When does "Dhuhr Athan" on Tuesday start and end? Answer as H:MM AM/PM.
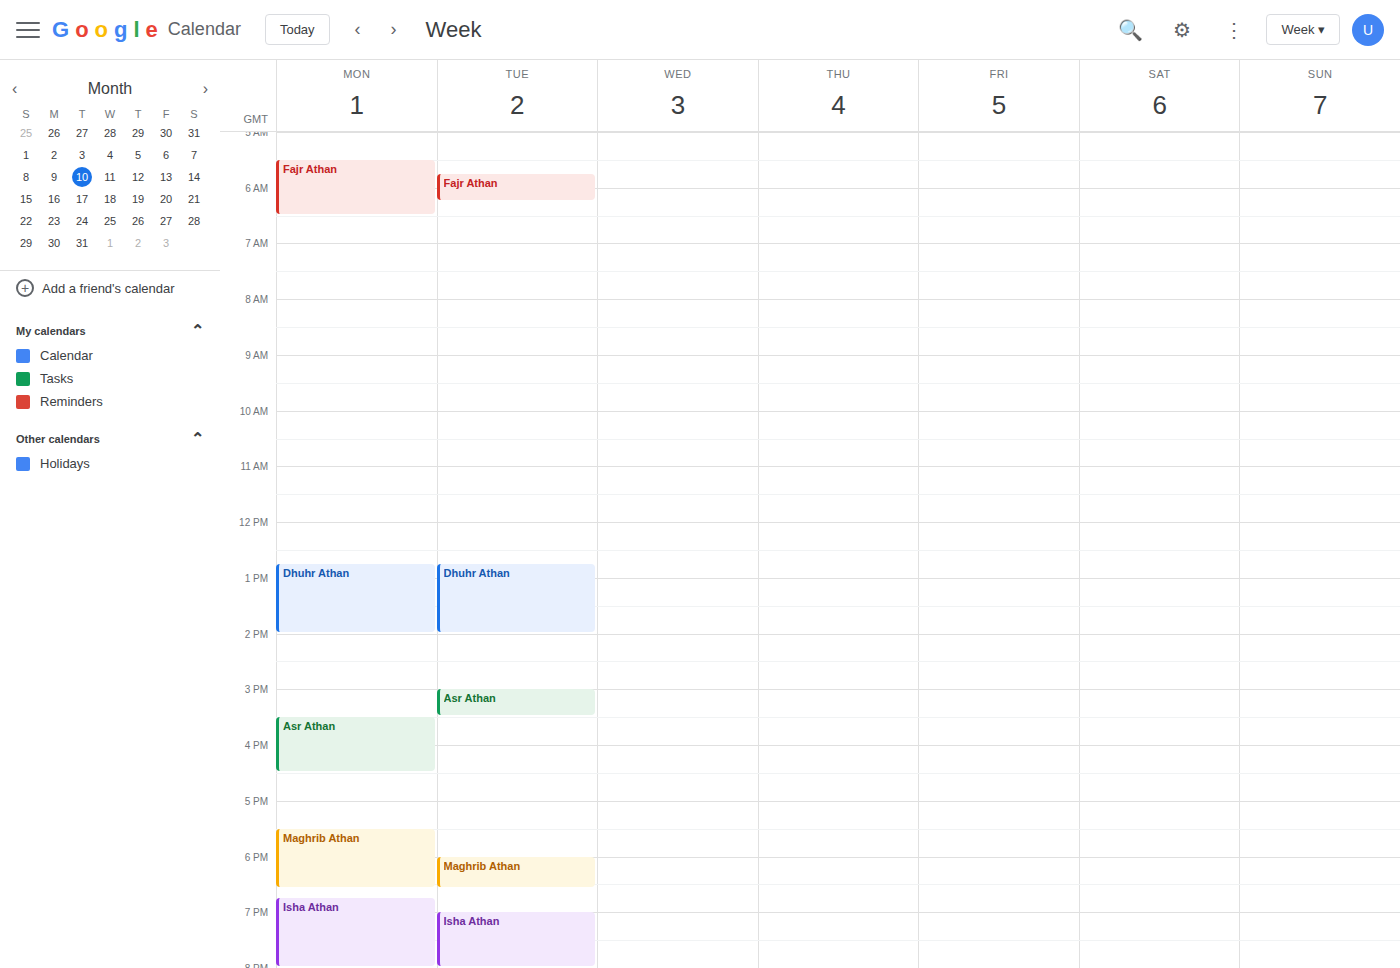
12:45 PM to 2:00 PM